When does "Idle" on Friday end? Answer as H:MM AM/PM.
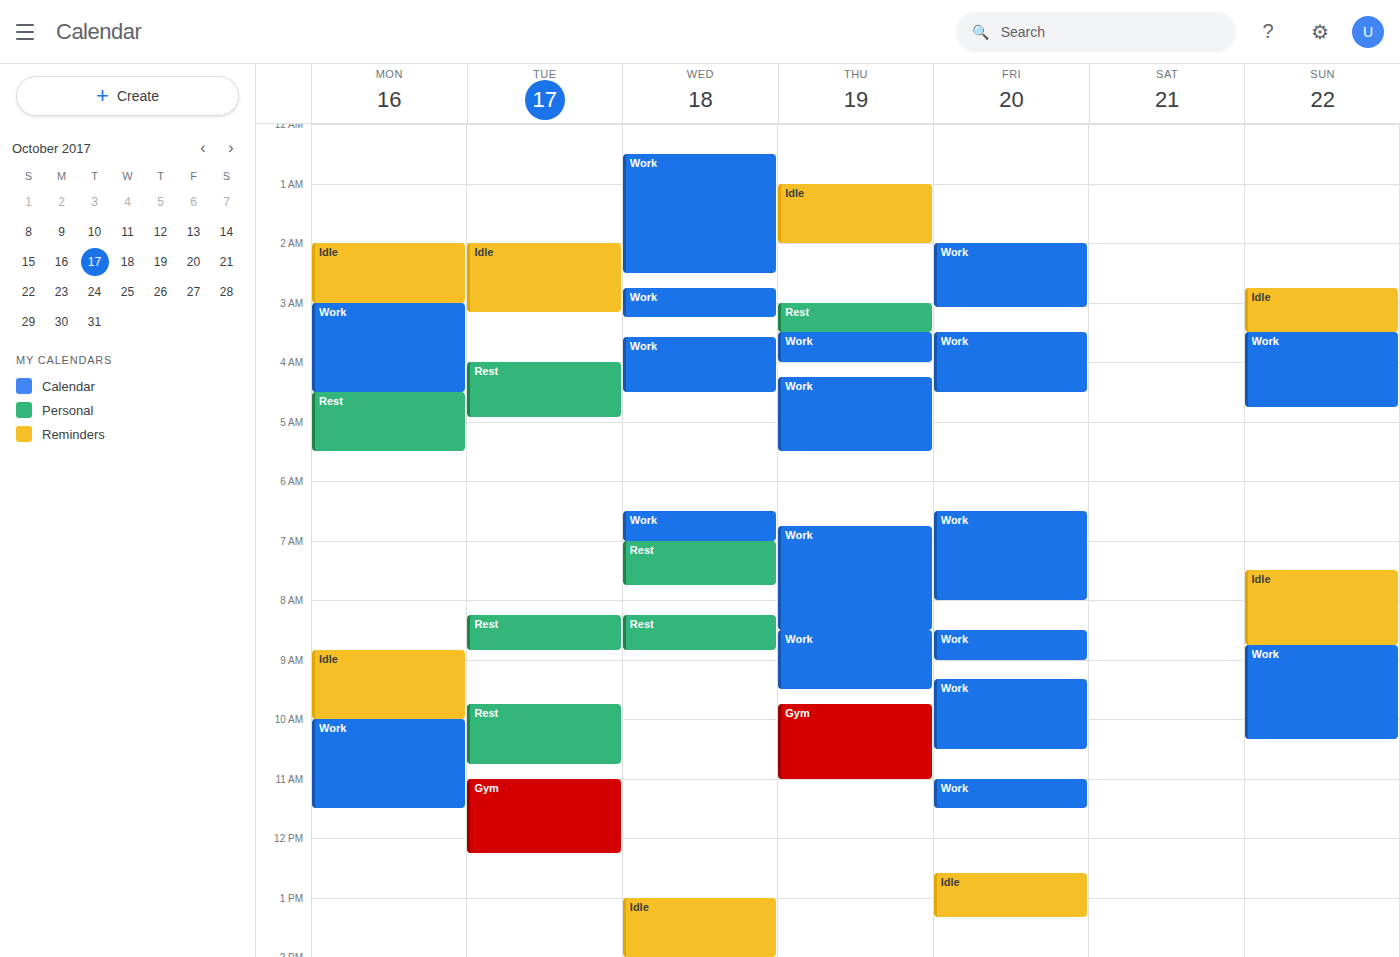
1:20 PM